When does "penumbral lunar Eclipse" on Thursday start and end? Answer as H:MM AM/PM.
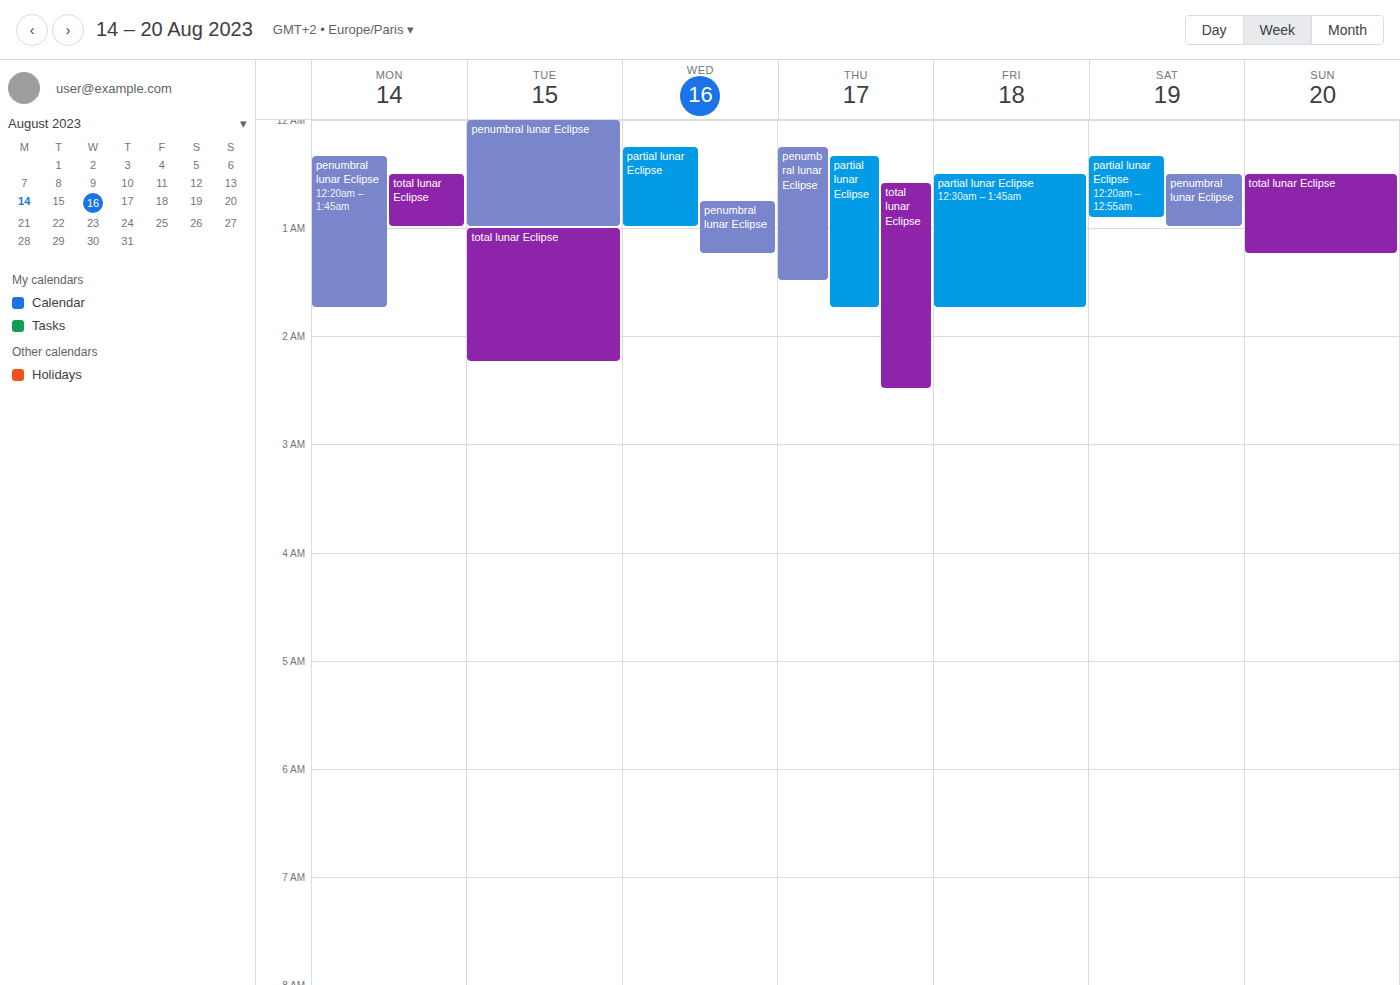
12:15 AM to 1:30 AM